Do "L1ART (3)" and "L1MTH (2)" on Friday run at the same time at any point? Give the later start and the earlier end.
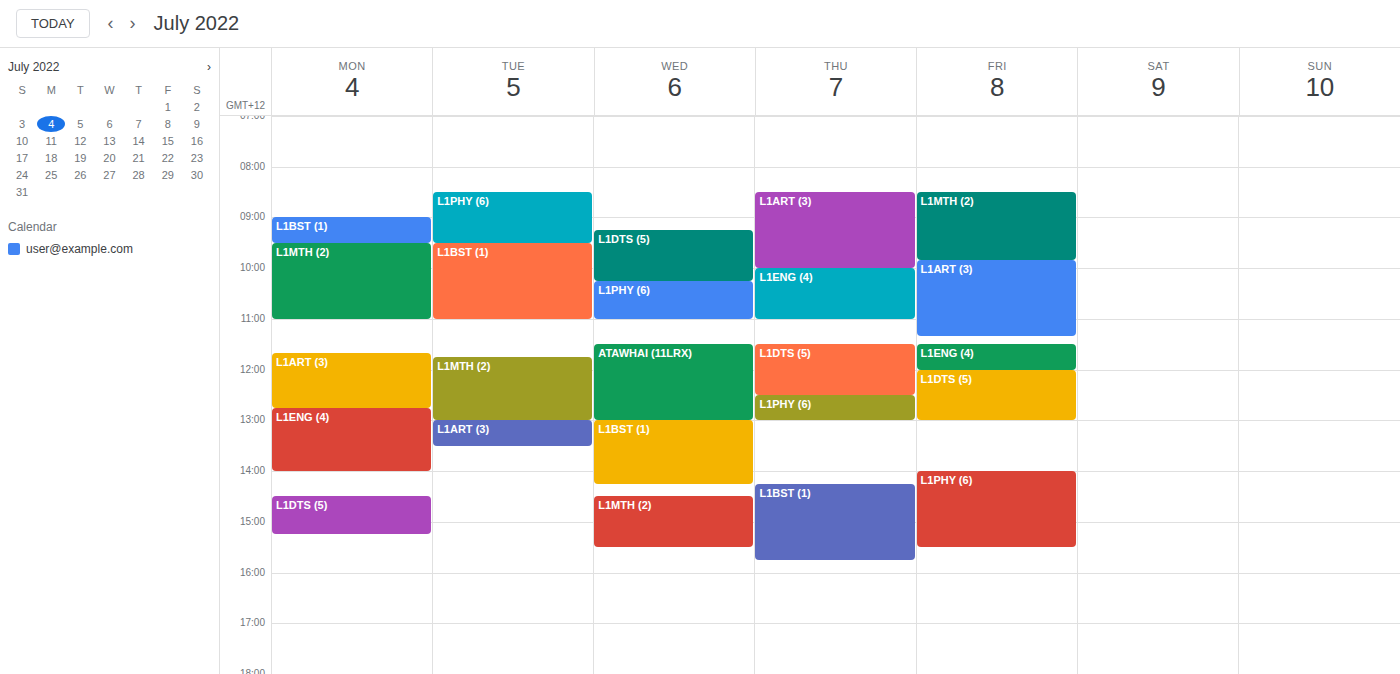
"L1MTH (2)" ends at 9:50 AM, exactly when "L1ART (3)" starts -- they touch but do not overlap.